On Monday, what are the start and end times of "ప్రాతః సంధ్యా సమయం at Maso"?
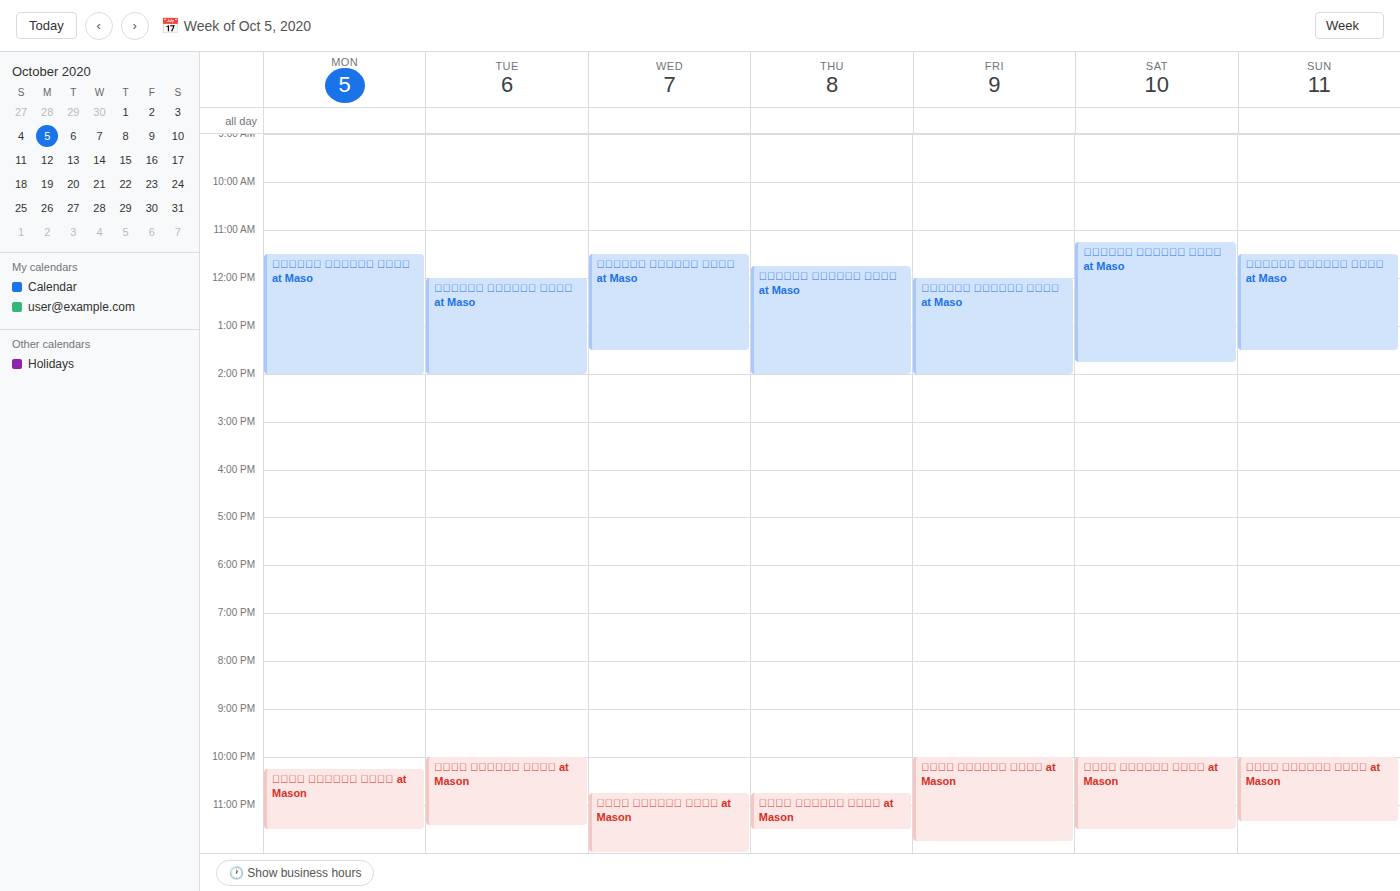
11:30 AM to 2:00 PM